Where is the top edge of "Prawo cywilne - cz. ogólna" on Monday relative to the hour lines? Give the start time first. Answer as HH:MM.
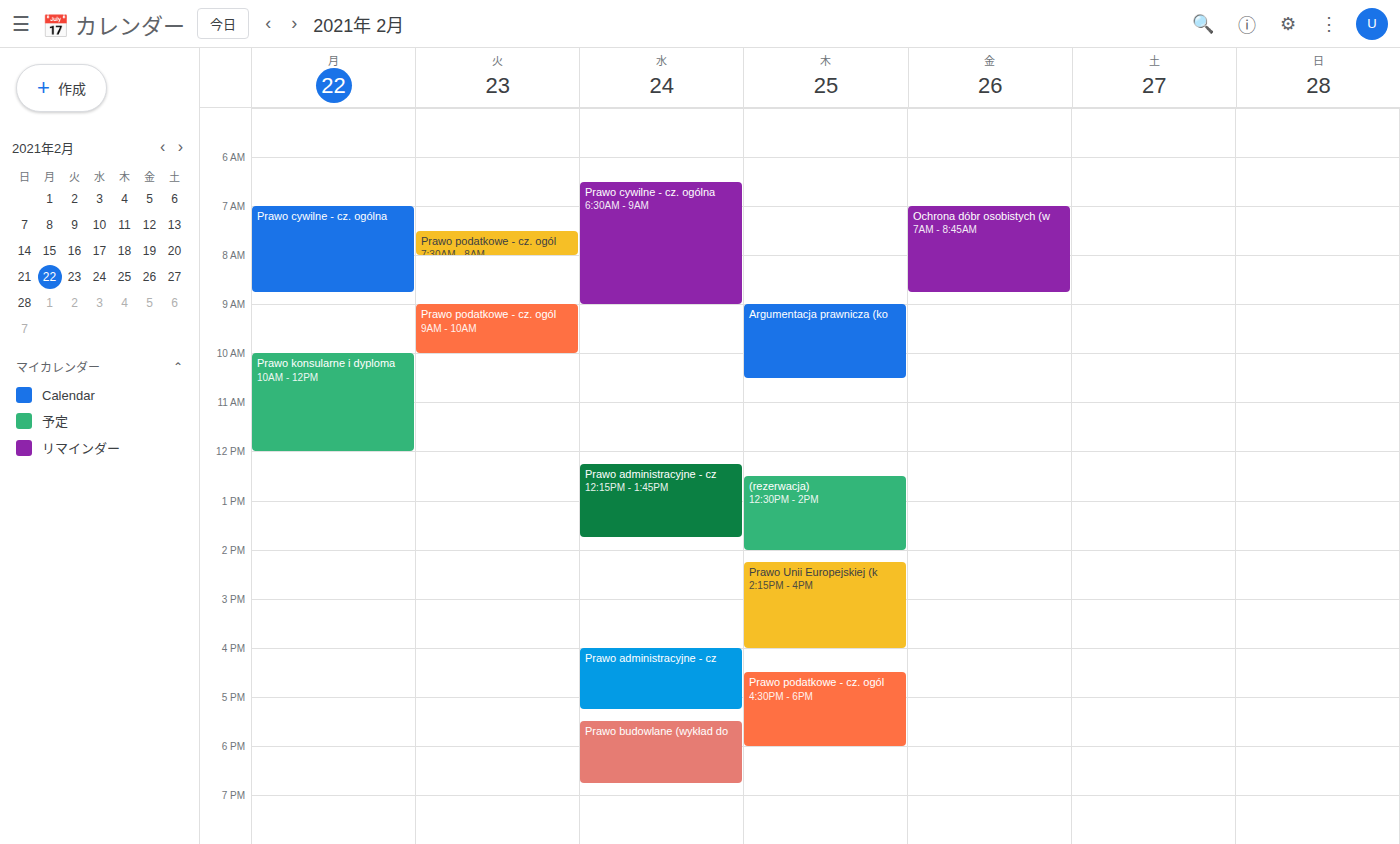
07:00 -- exactly on the 07:00 line.